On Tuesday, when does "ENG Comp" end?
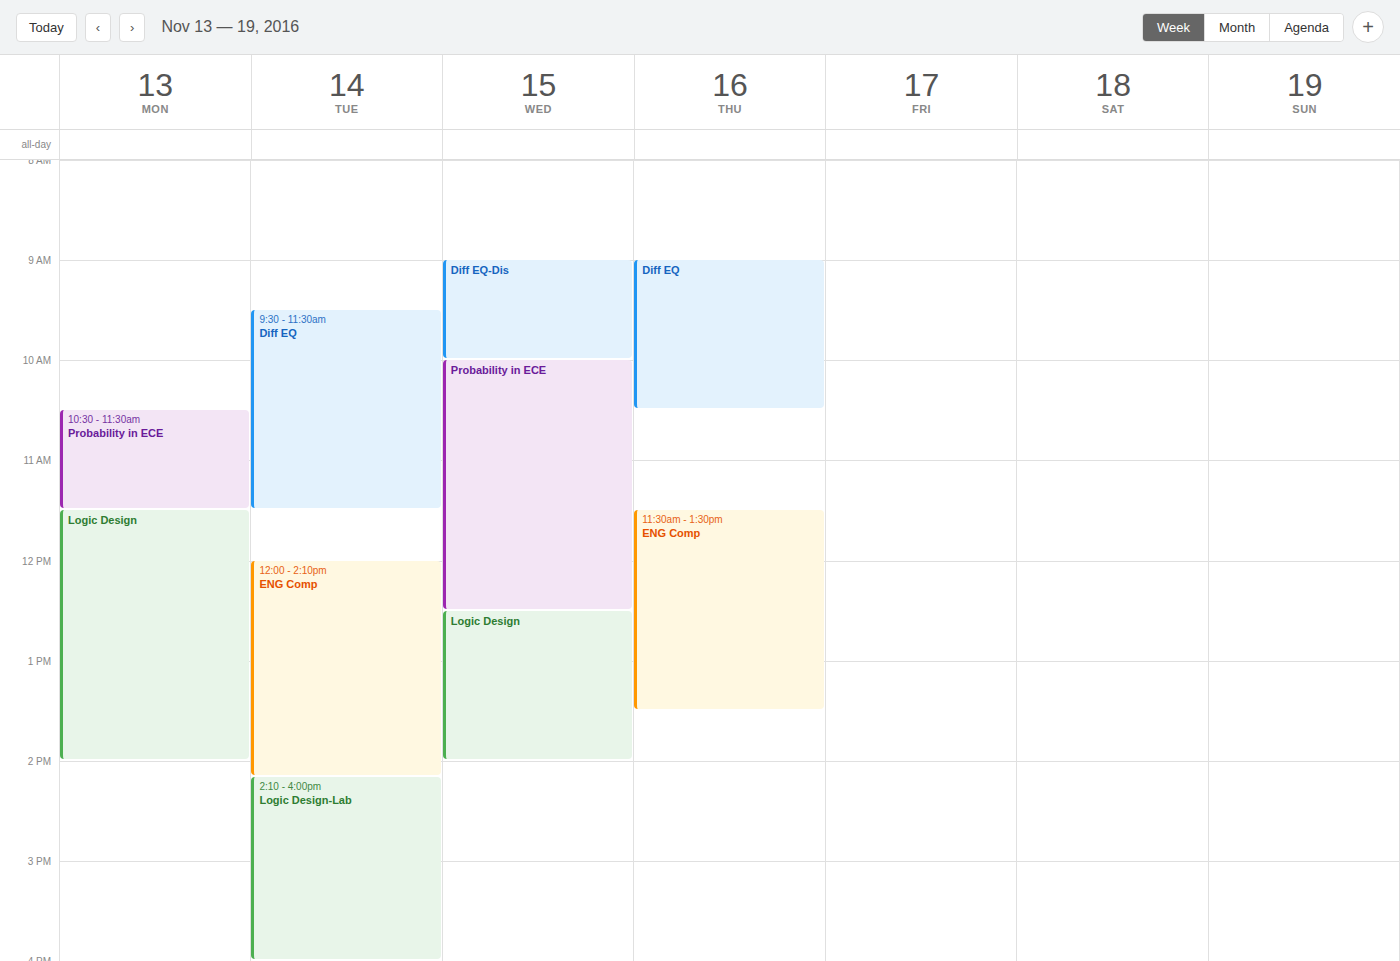
2:10 PM